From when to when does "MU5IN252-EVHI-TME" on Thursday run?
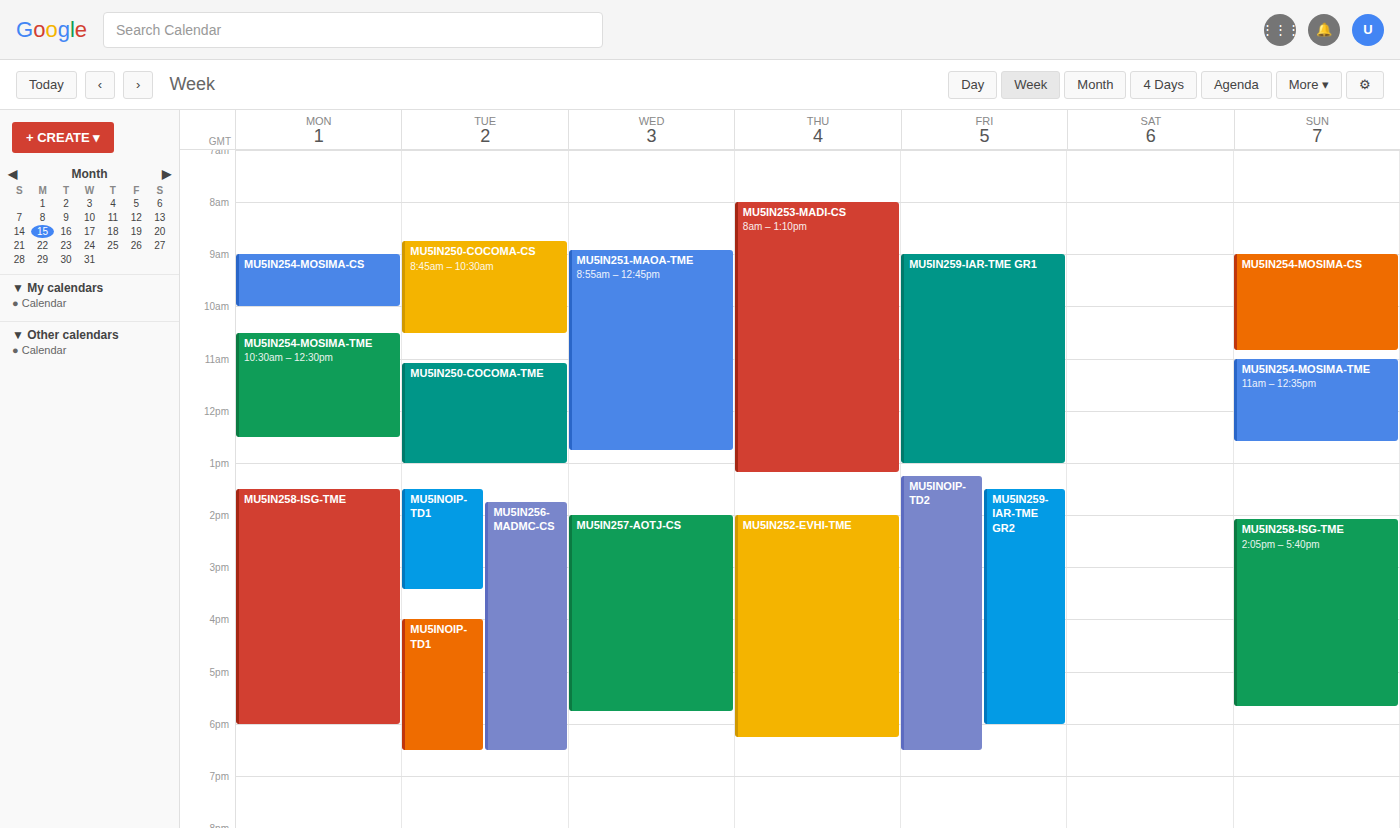
2:00 PM to 6:15 PM